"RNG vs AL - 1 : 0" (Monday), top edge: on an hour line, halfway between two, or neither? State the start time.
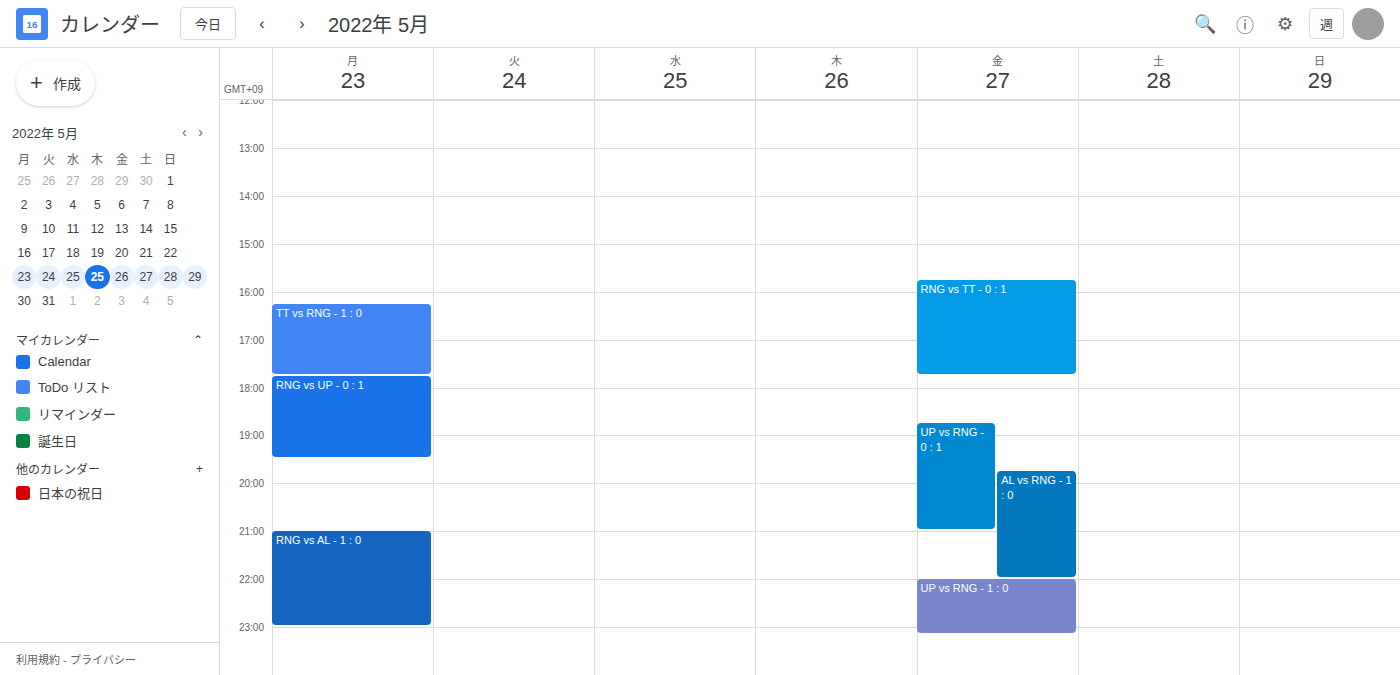
9:00 PM -- exactly on the 9 PM line.